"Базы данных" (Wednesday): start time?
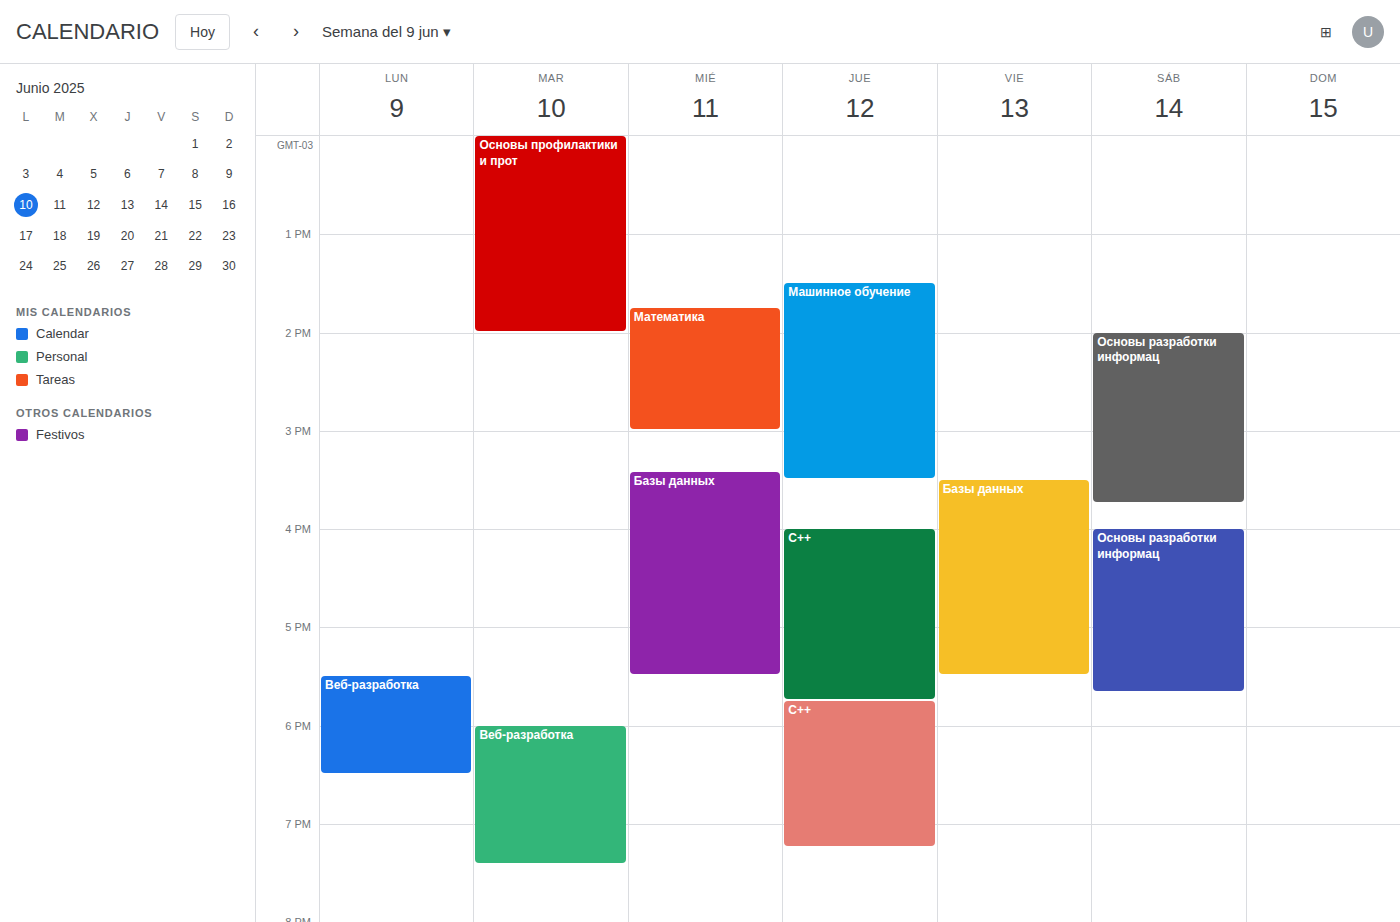
3:25 PM